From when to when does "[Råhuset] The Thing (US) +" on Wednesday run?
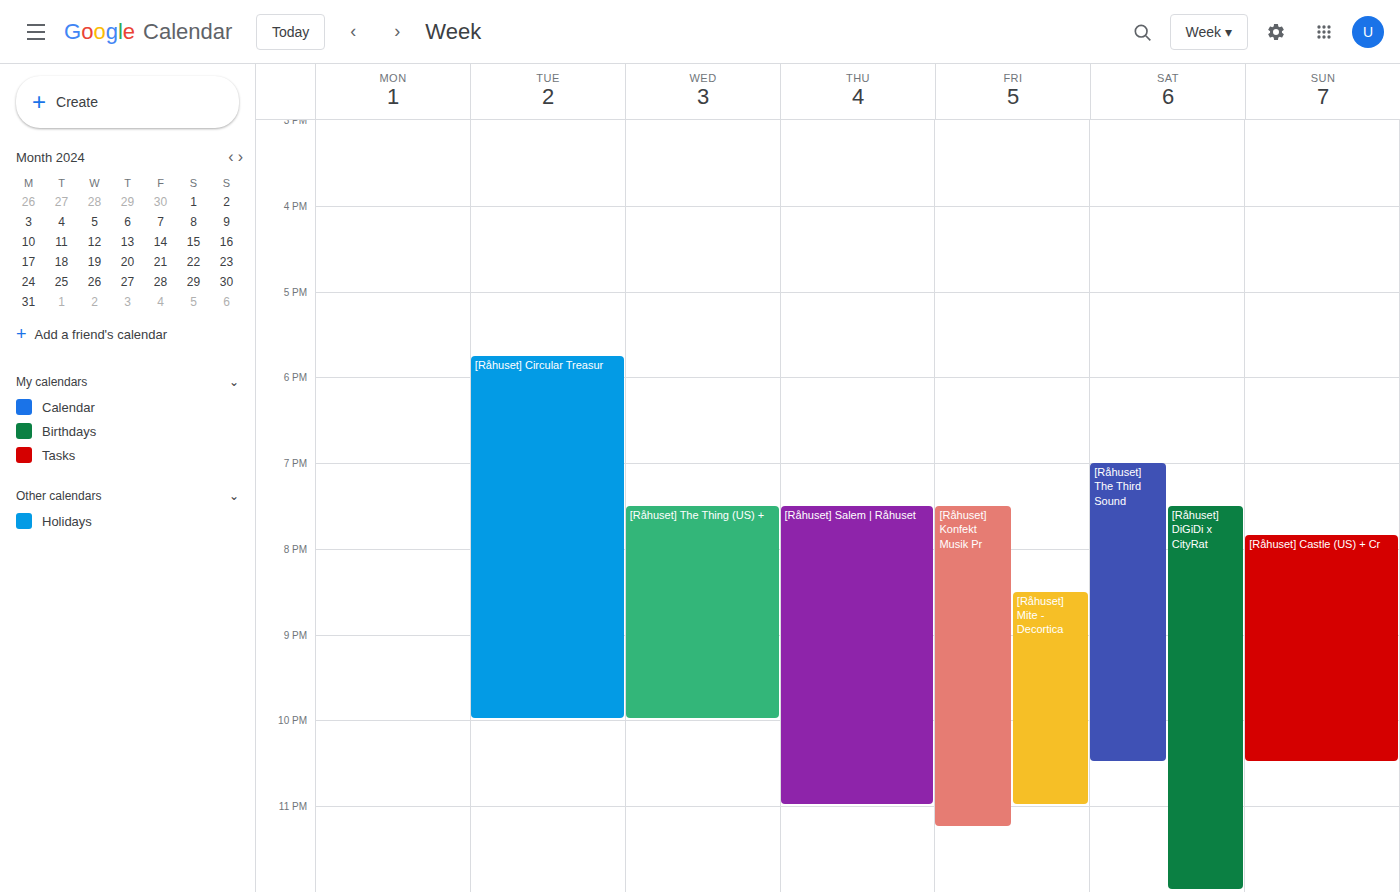
7:30 PM to 10:00 PM